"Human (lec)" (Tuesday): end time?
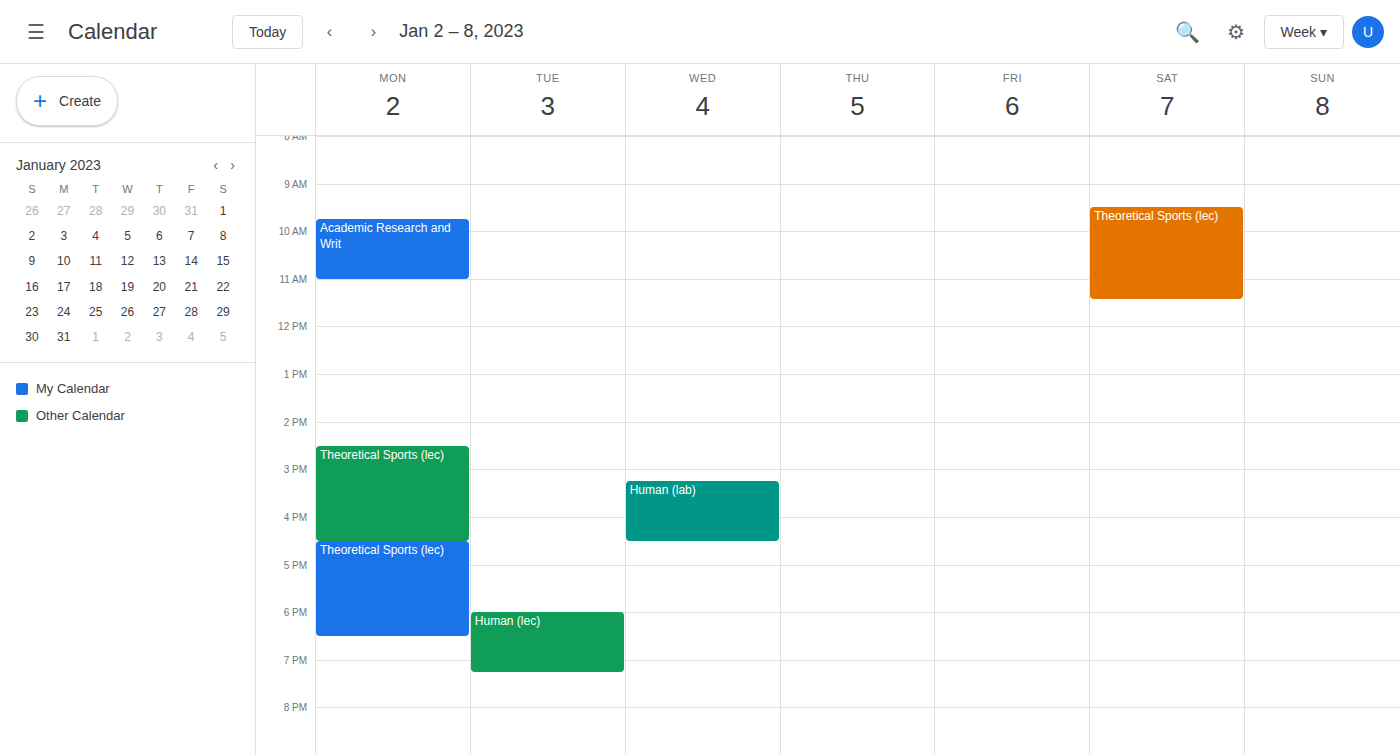
7:15 PM